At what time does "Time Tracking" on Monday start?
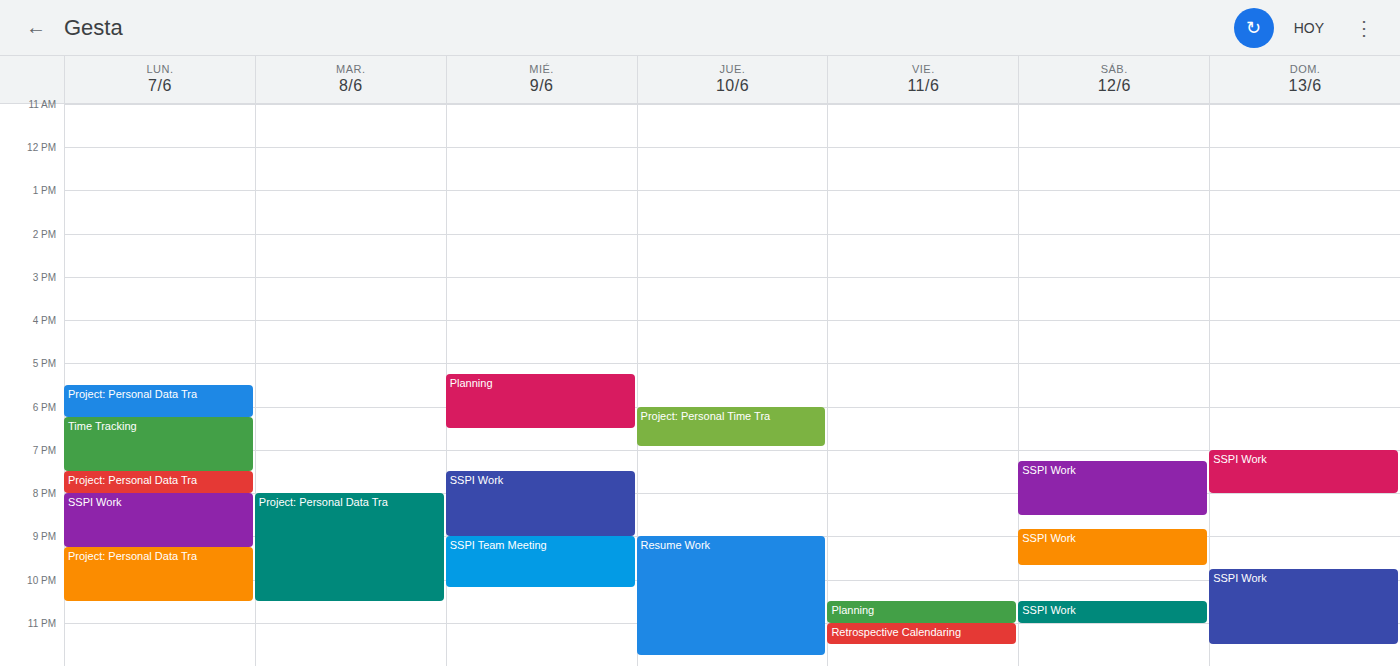
6:15 PM